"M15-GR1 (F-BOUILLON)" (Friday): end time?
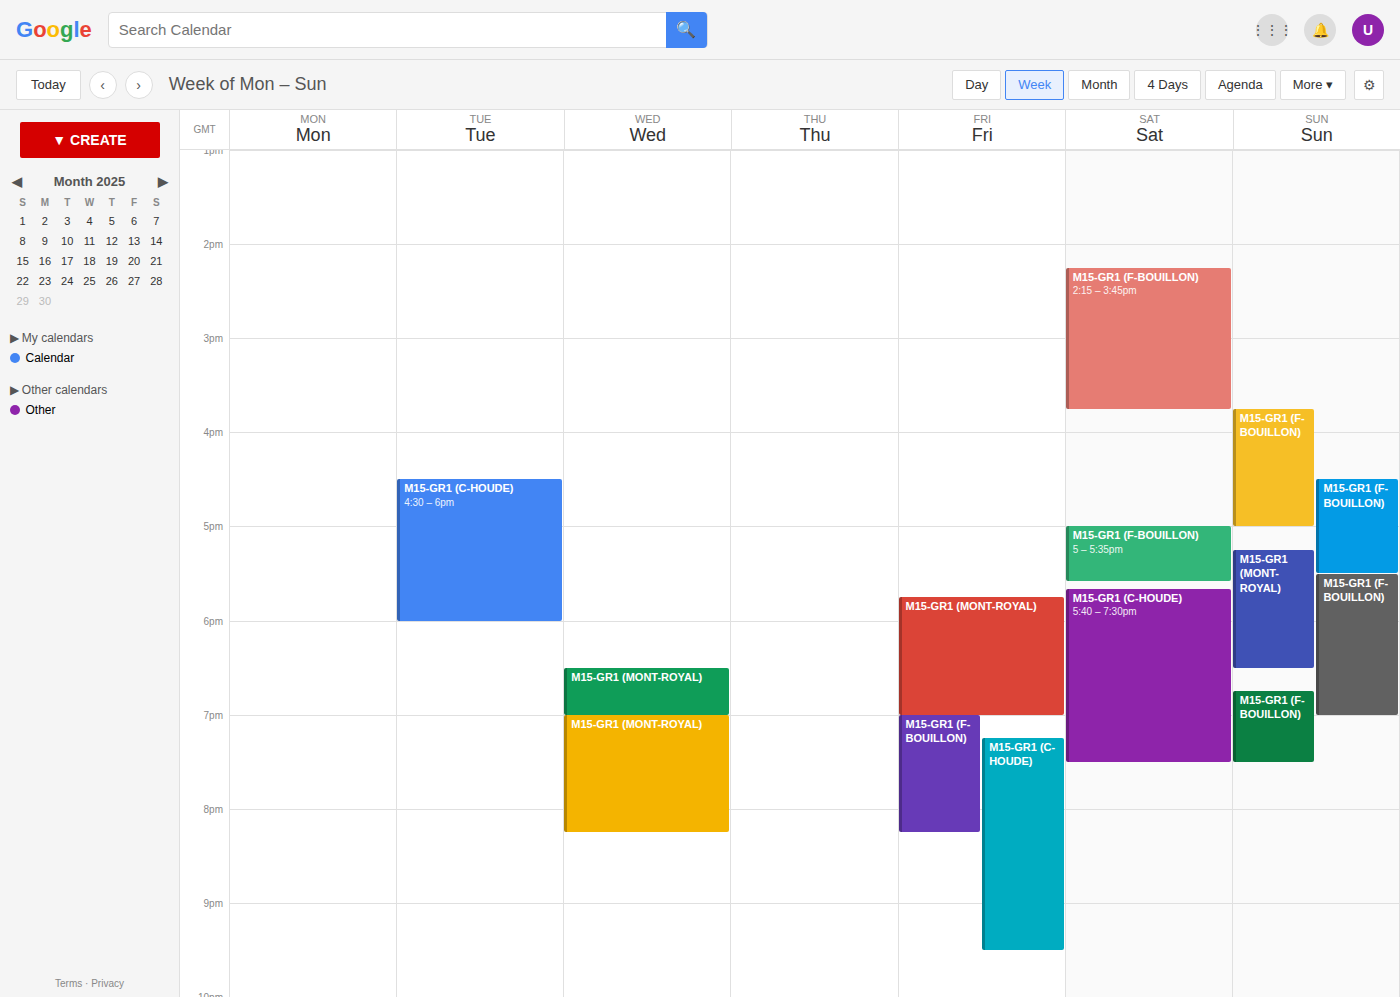
8:15 PM